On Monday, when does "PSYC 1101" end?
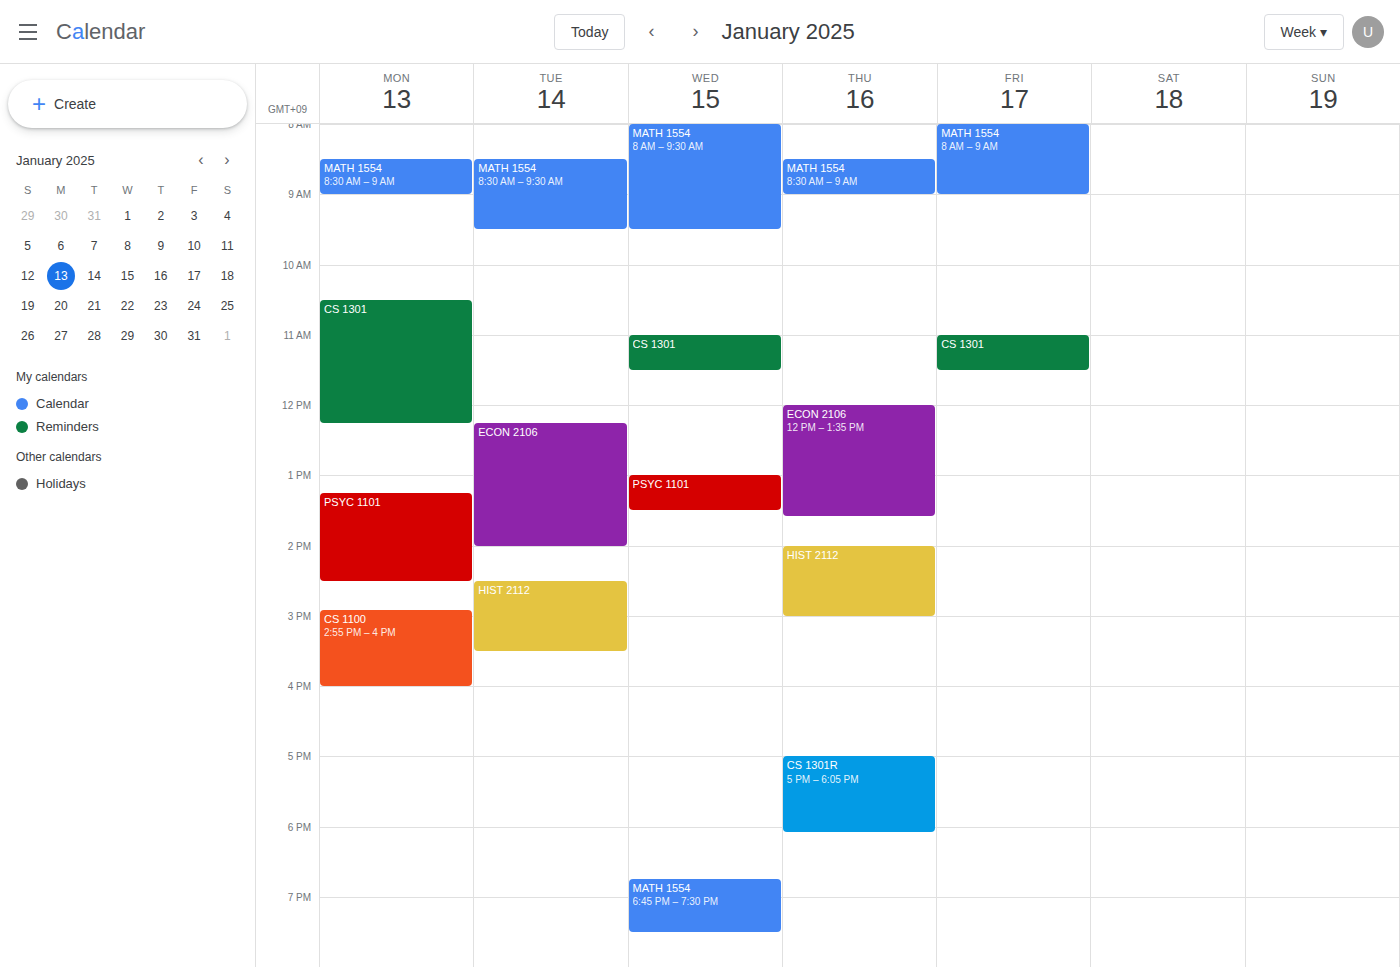
2:30 PM